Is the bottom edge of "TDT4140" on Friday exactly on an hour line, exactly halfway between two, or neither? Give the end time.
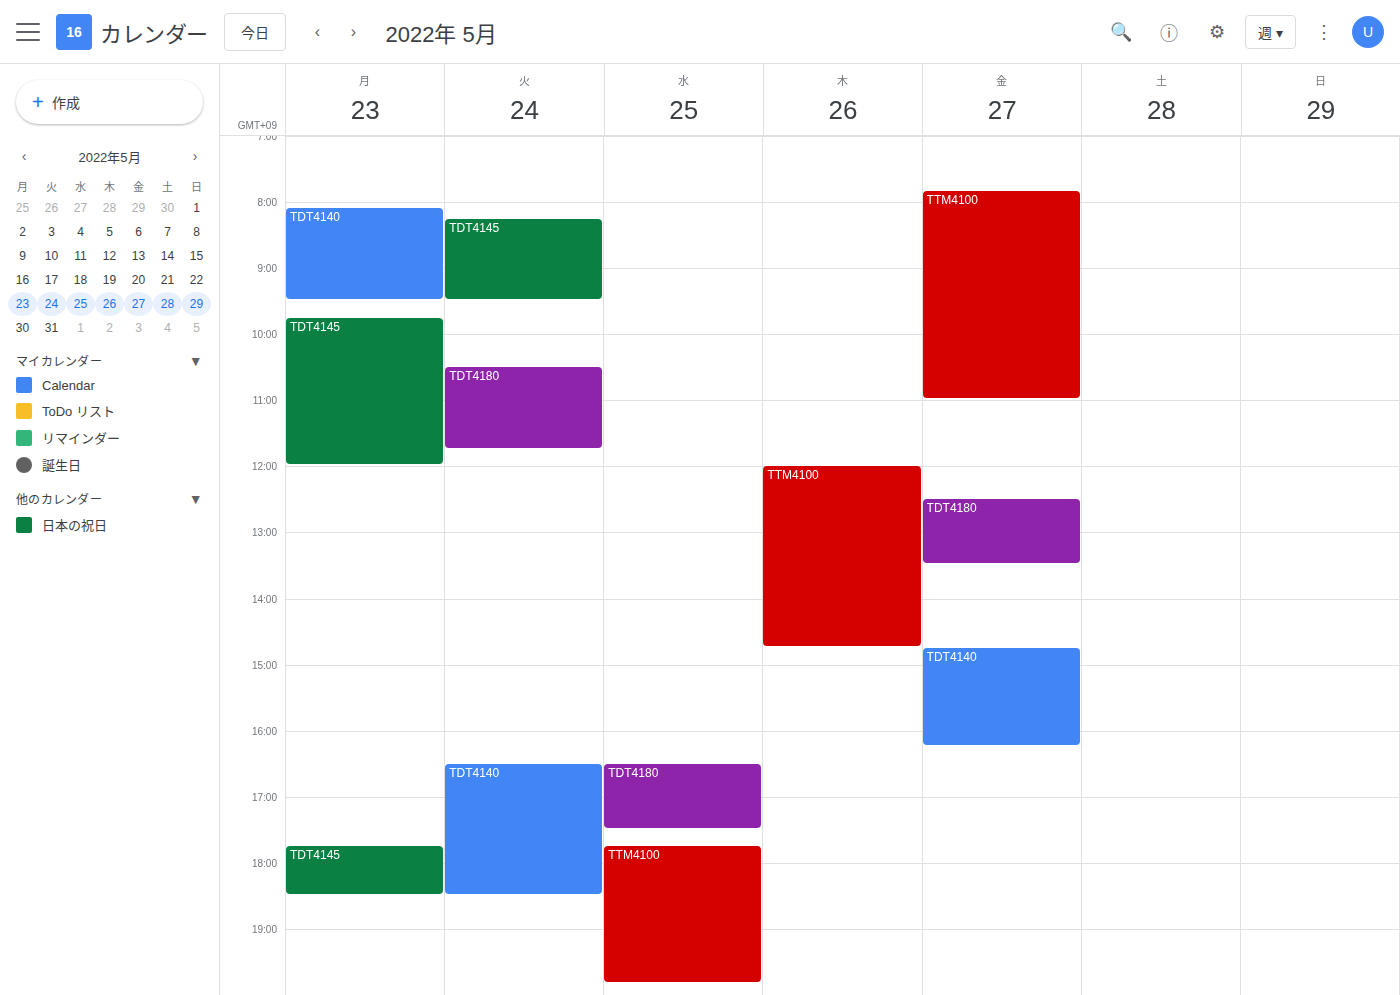
4:15 PM -- neither: a quarter of the way from the 4 PM line to the 5 PM line.